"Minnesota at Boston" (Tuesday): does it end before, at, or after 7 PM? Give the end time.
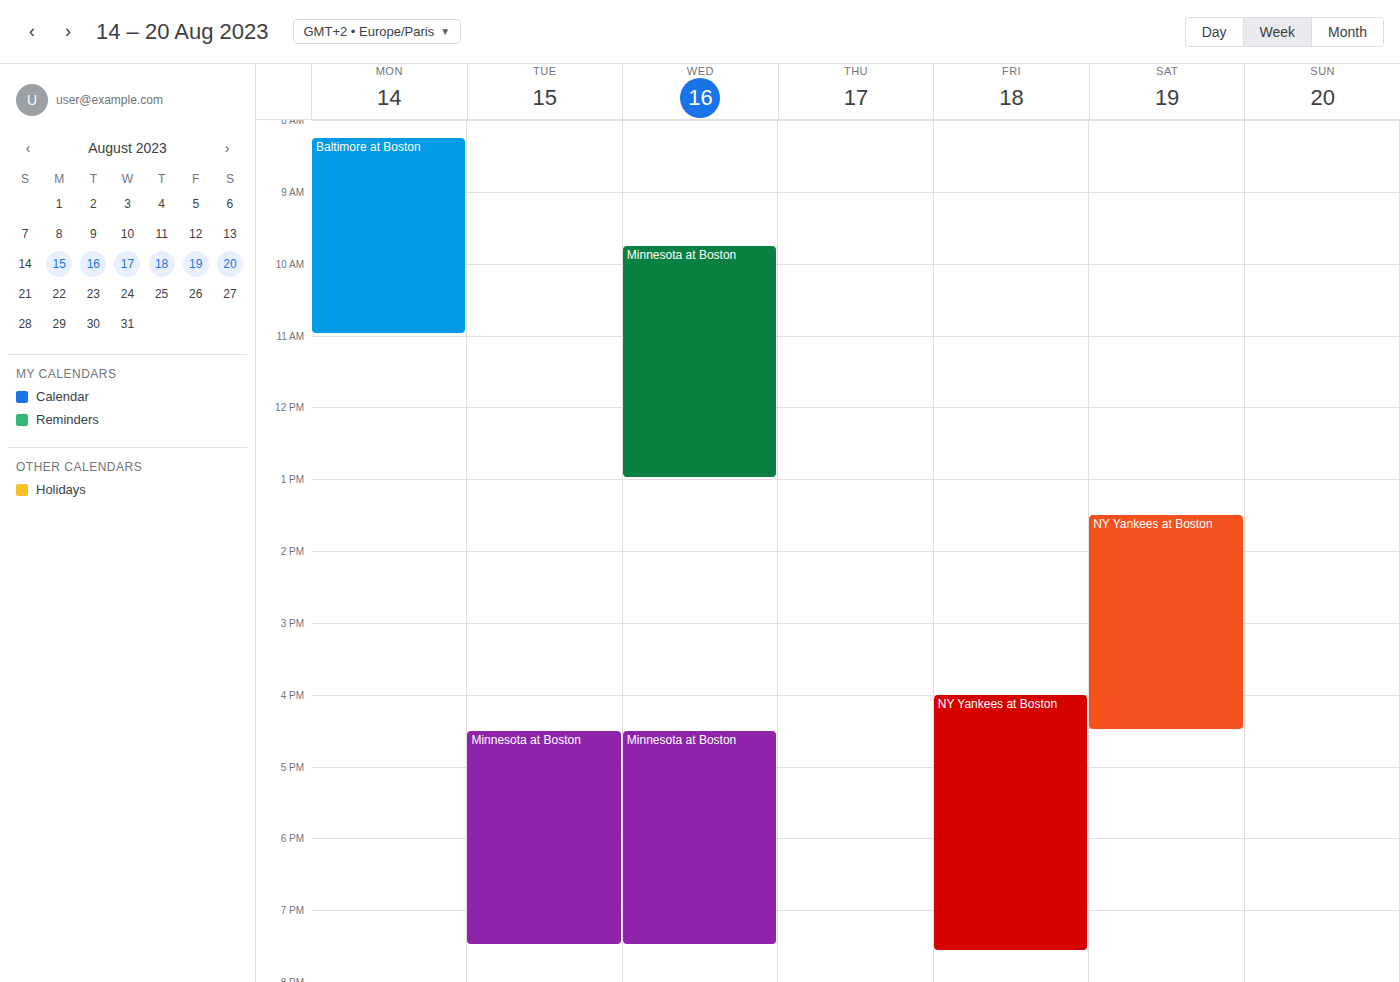
7:30 PM -- after 7 PM, 30 minutes below the 7 PM line.